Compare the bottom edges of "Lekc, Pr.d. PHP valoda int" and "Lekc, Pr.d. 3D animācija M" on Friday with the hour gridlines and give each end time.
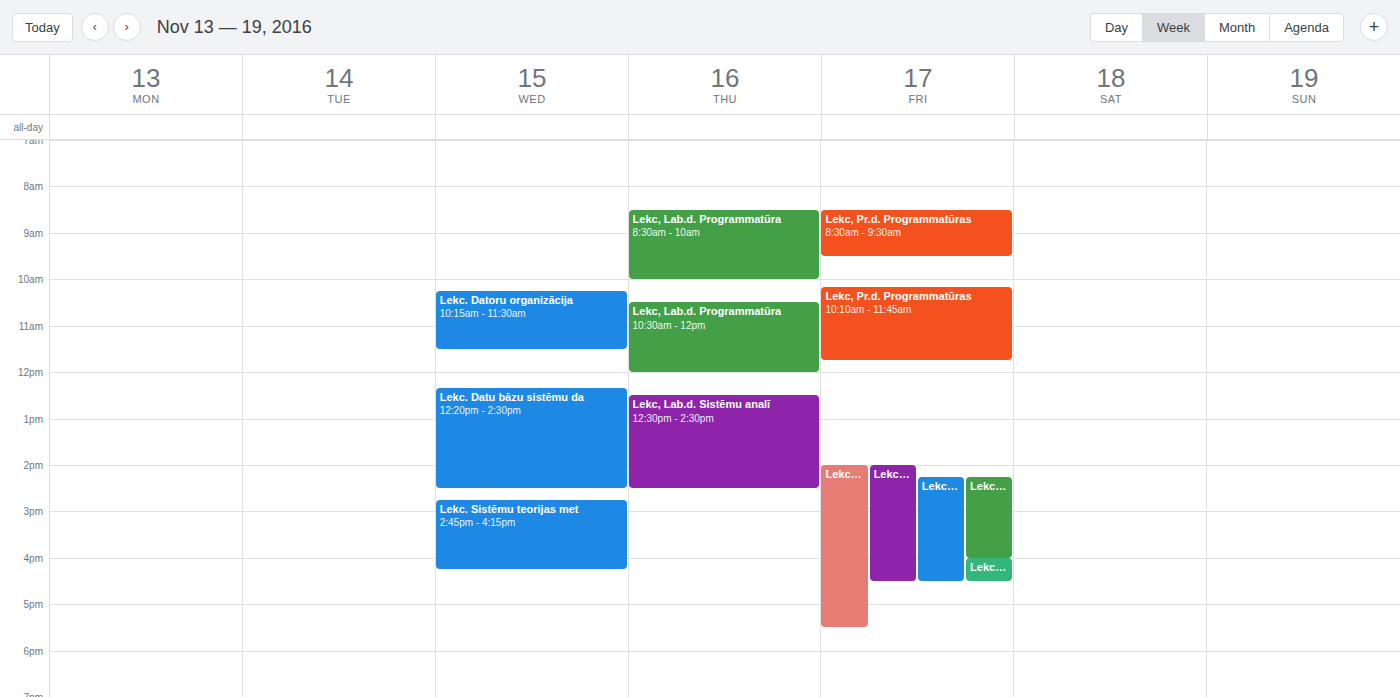
"Lekc, Pr.d. PHP valoda int": 17:30, halfway between the 17:00 and 18:00 lines. "Lekc, Pr.d. 3D animācija M": 16:30, halfway between the 16:00 and 17:00 lines.